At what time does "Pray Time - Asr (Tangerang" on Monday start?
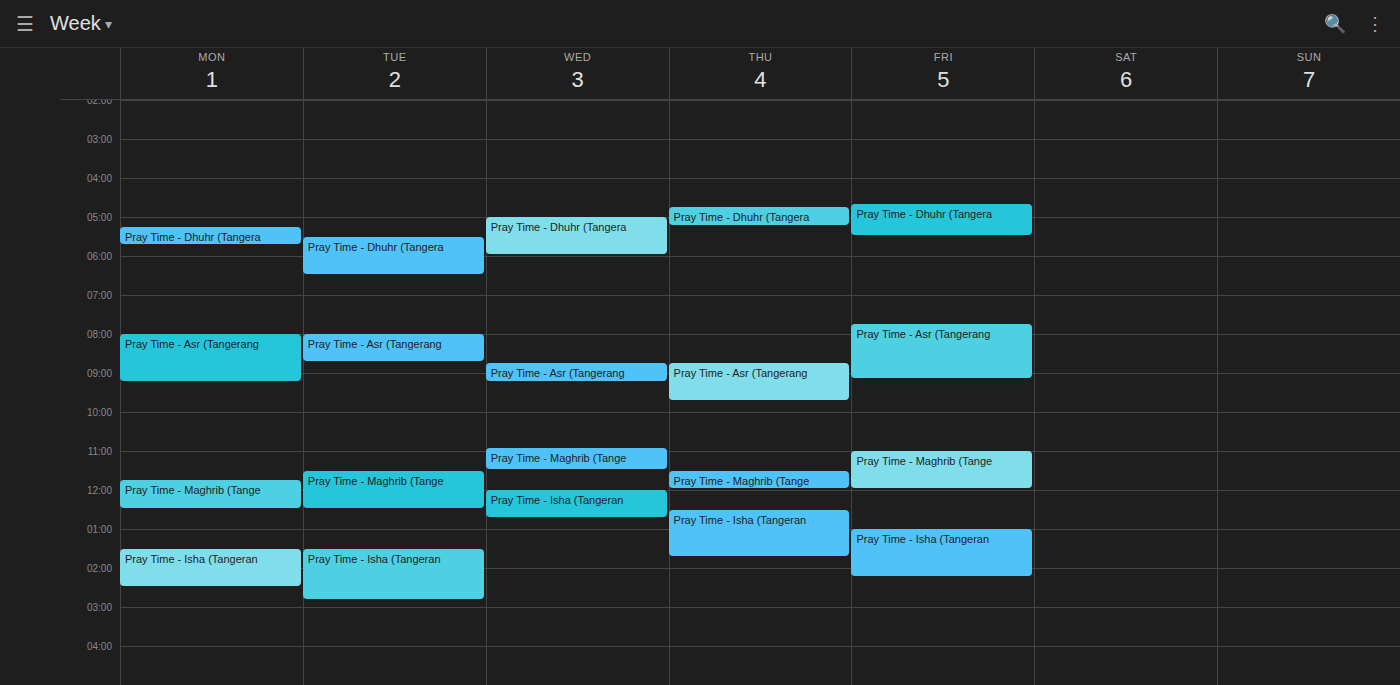
8:00 AM